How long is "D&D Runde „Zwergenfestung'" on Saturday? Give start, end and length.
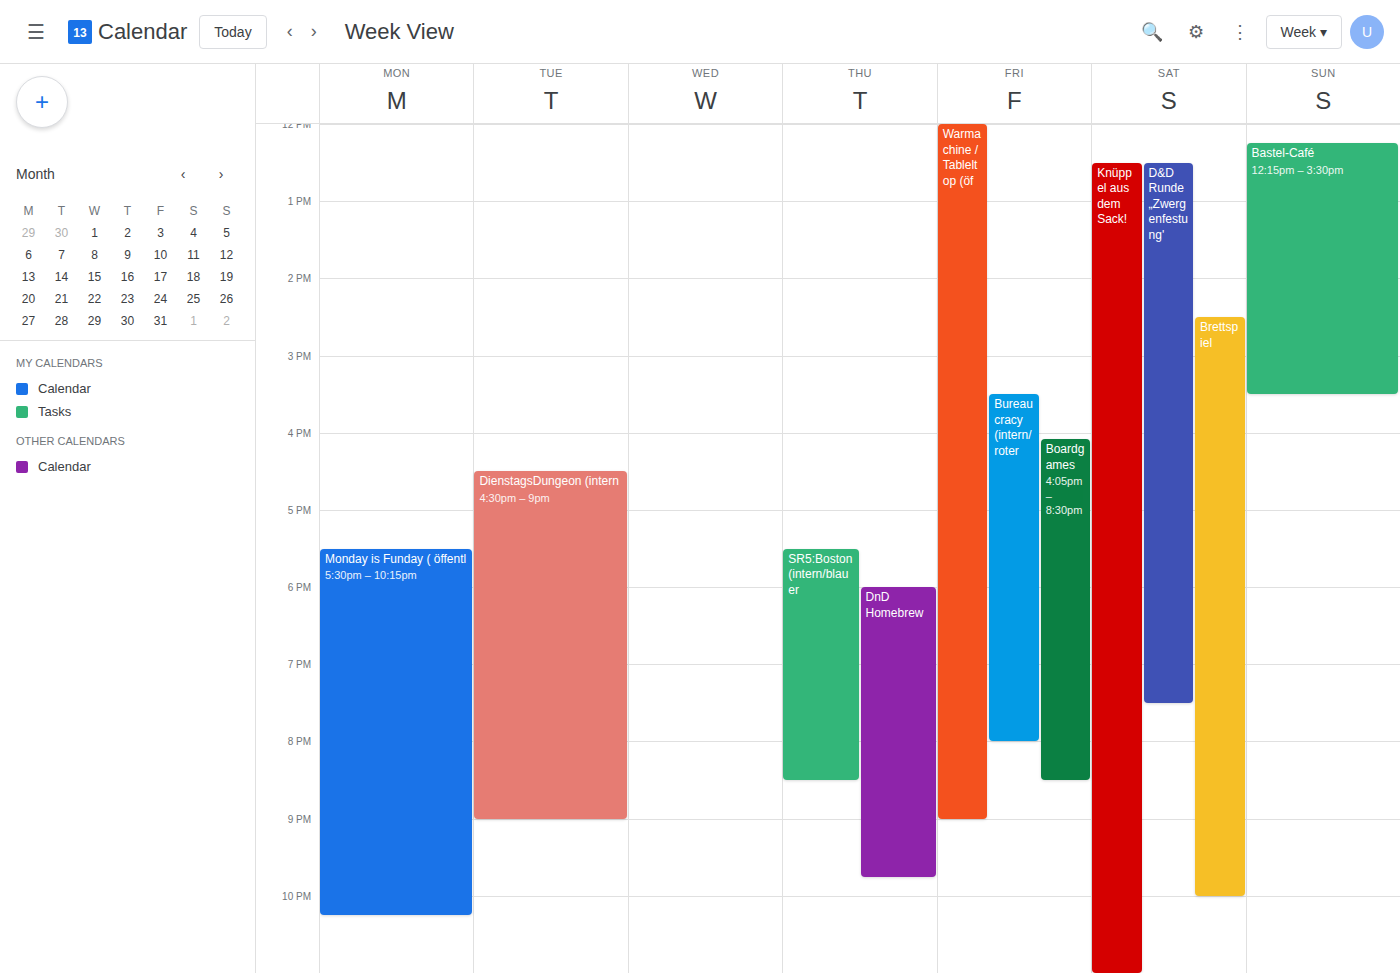
12:30 PM to 7:30 PM, 7 hours